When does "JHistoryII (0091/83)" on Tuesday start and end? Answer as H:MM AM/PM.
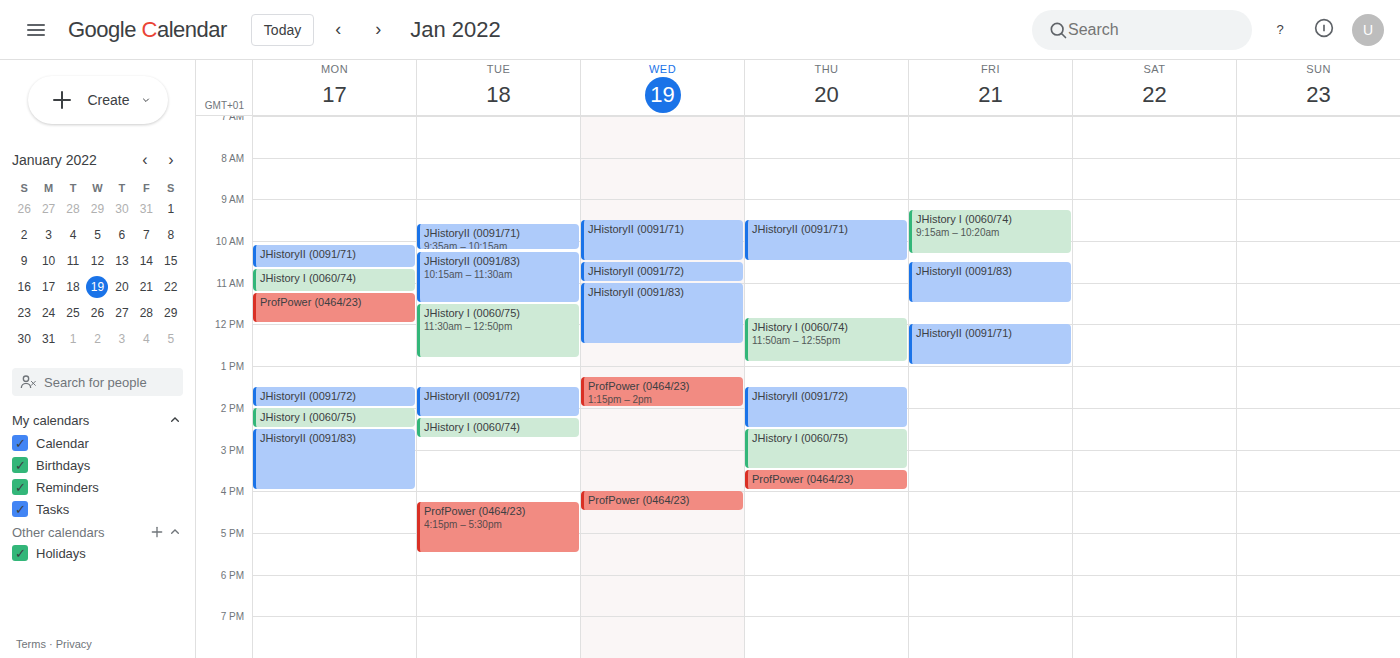
10:15 AM to 11:30 AM